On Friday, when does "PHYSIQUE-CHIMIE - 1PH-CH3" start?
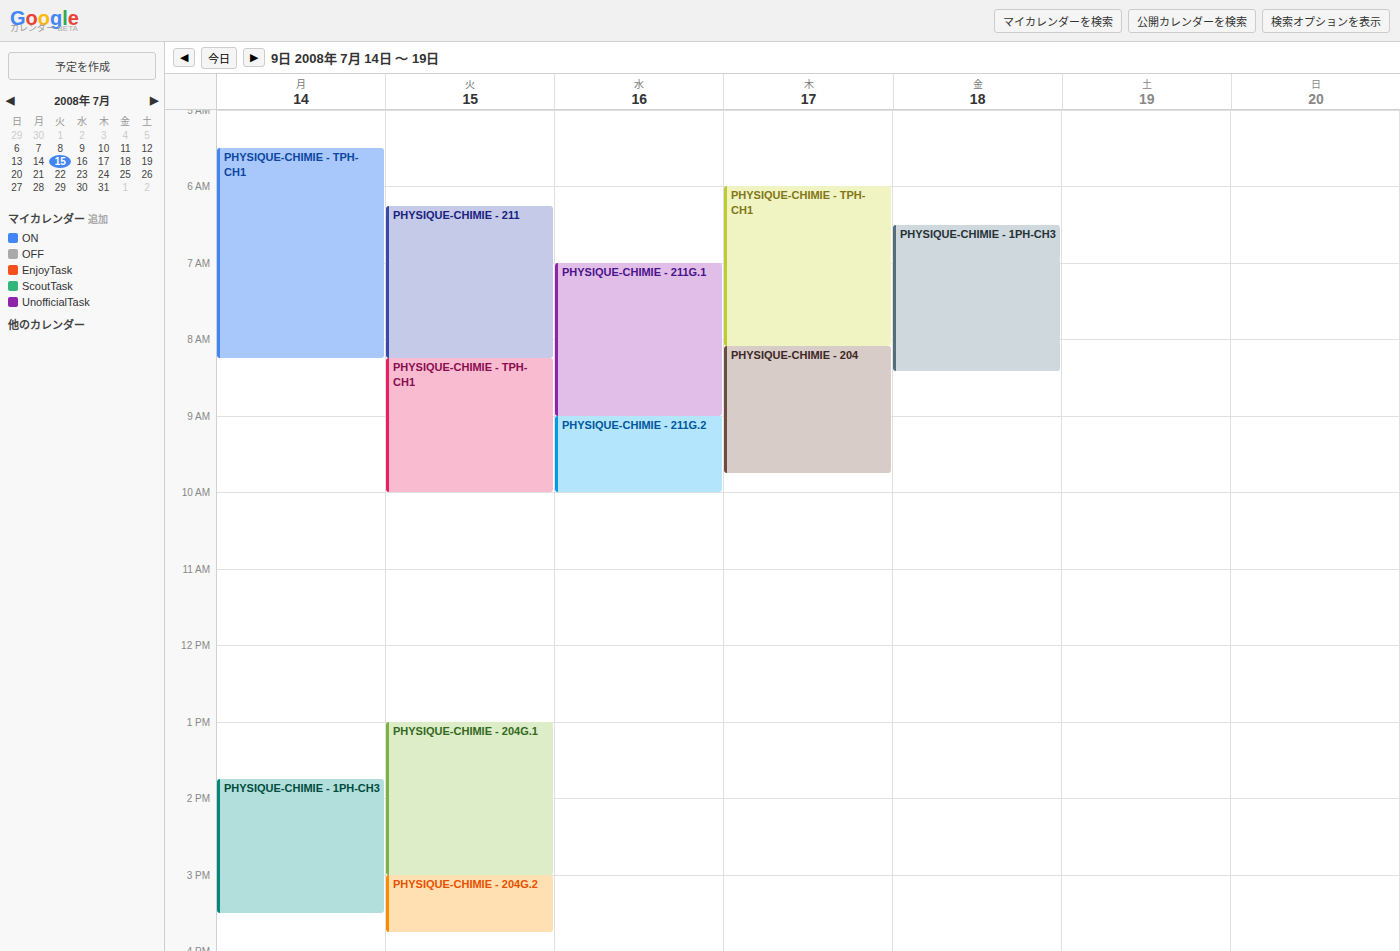
6:30 AM